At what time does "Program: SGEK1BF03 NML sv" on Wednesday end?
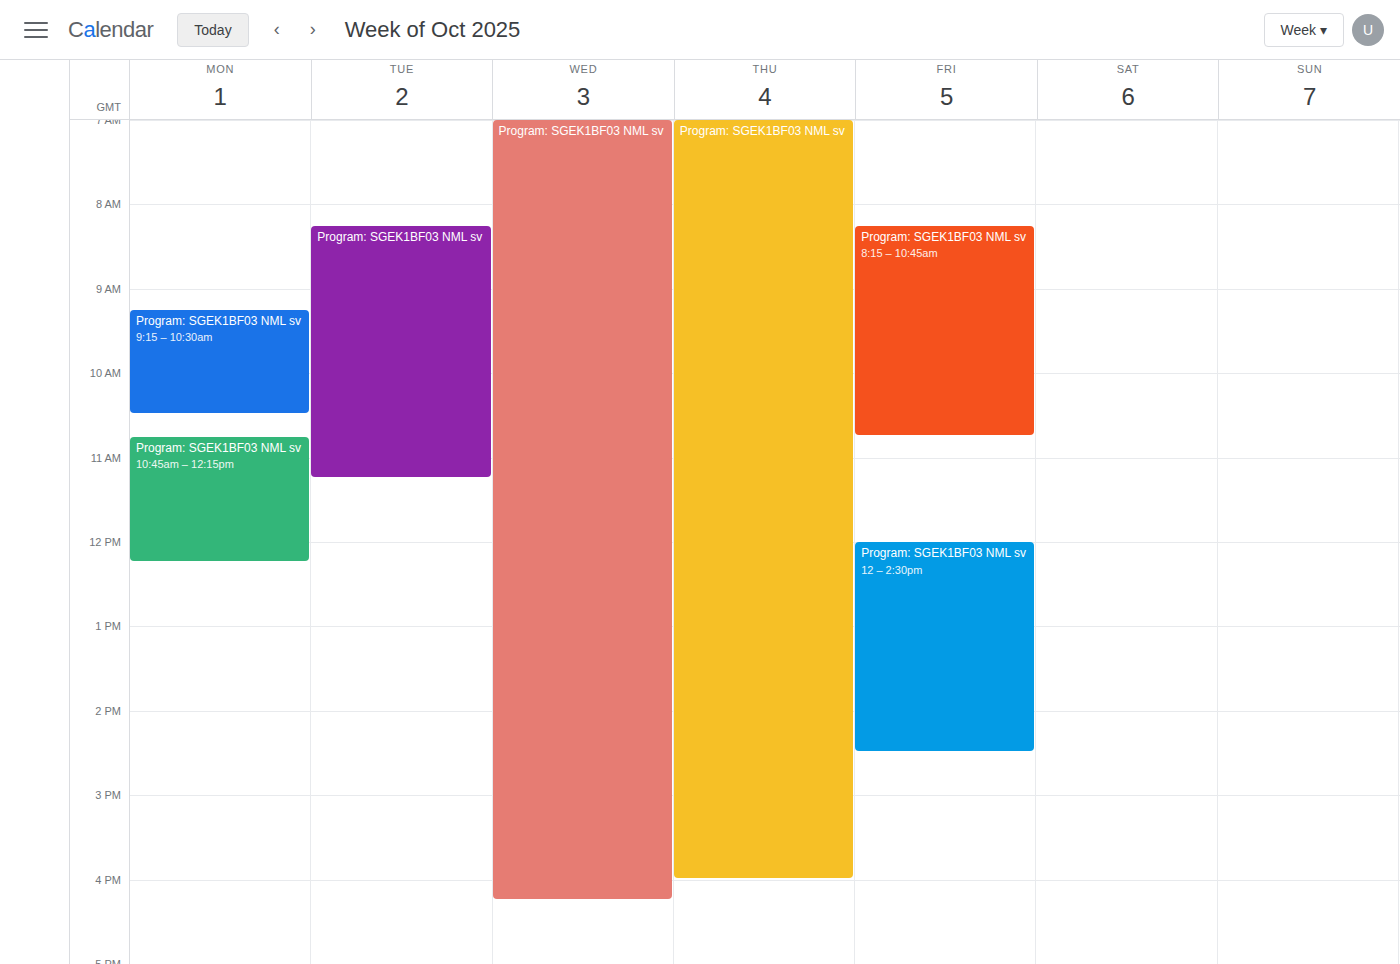
4:15 PM